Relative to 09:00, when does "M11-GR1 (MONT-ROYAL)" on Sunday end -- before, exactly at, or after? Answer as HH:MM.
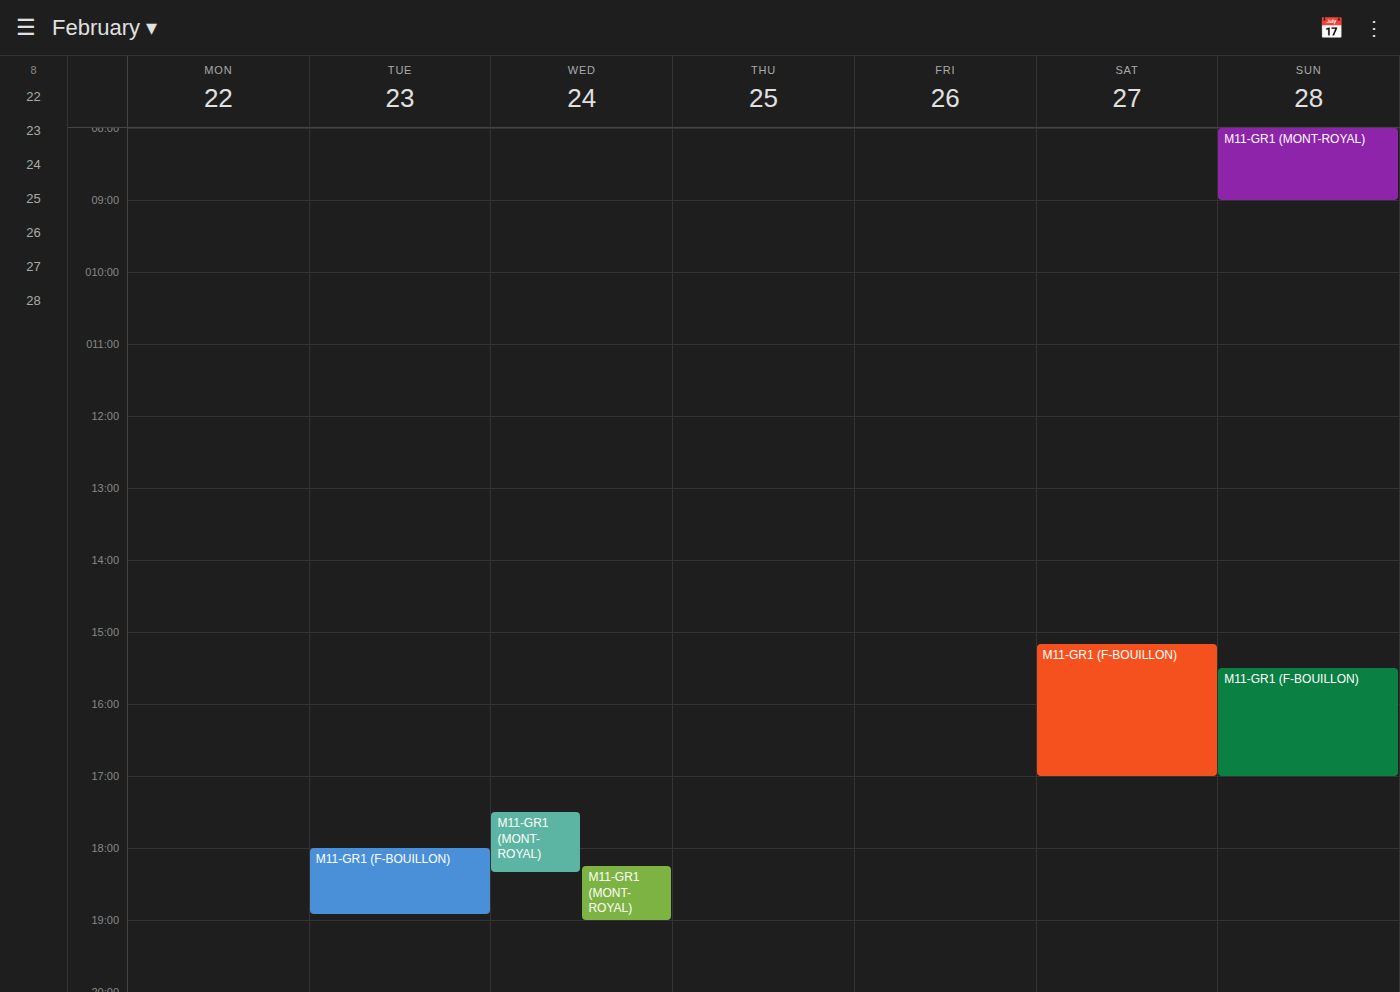
09:00 -- exactly at 09:00, on the 09:00 line.